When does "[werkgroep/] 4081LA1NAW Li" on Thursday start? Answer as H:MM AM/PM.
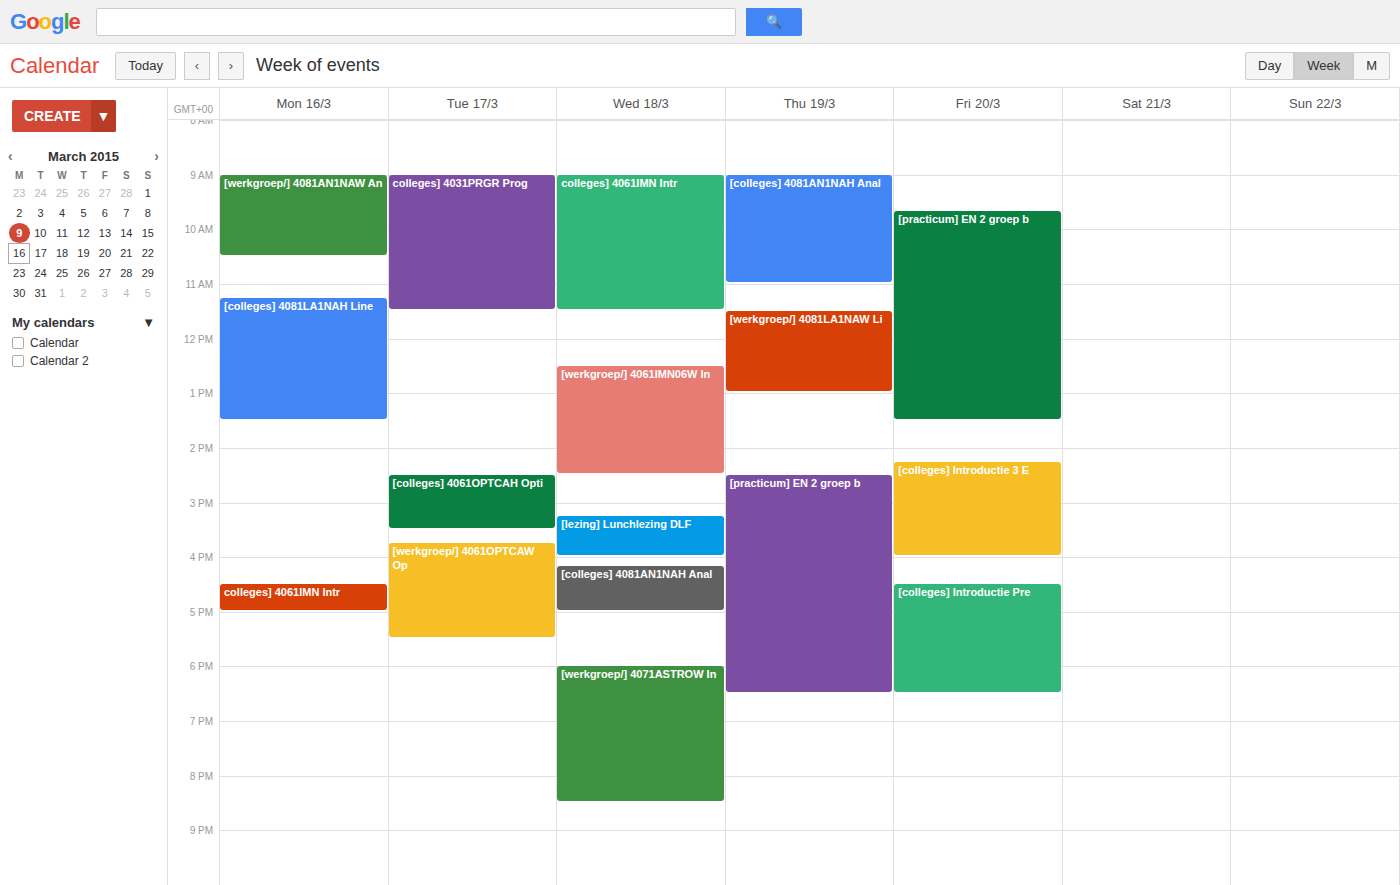
11:30 AM